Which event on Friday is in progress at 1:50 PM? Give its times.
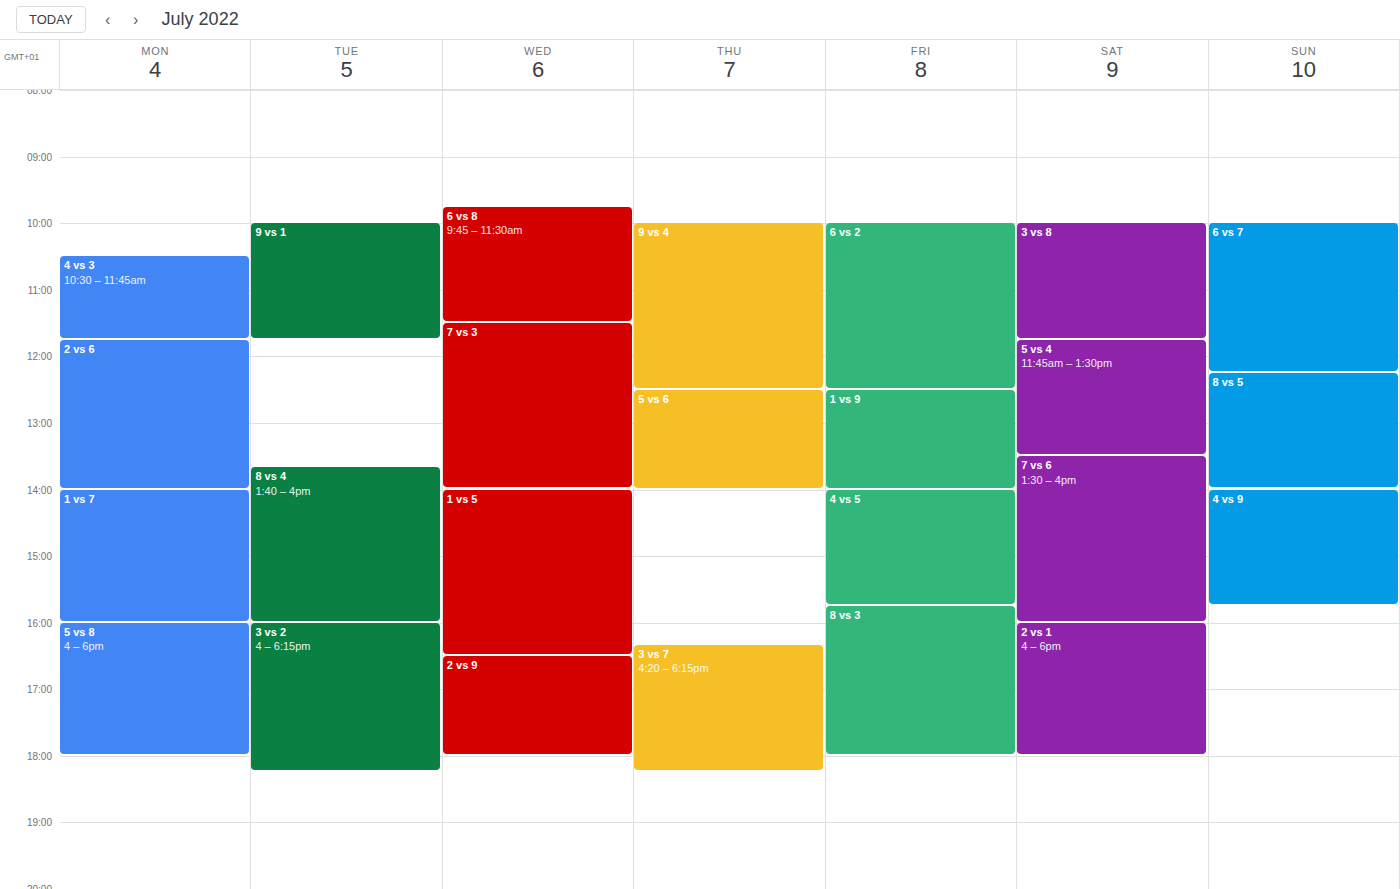
"1 vs 9", 12:30 PM to 2:00 PM